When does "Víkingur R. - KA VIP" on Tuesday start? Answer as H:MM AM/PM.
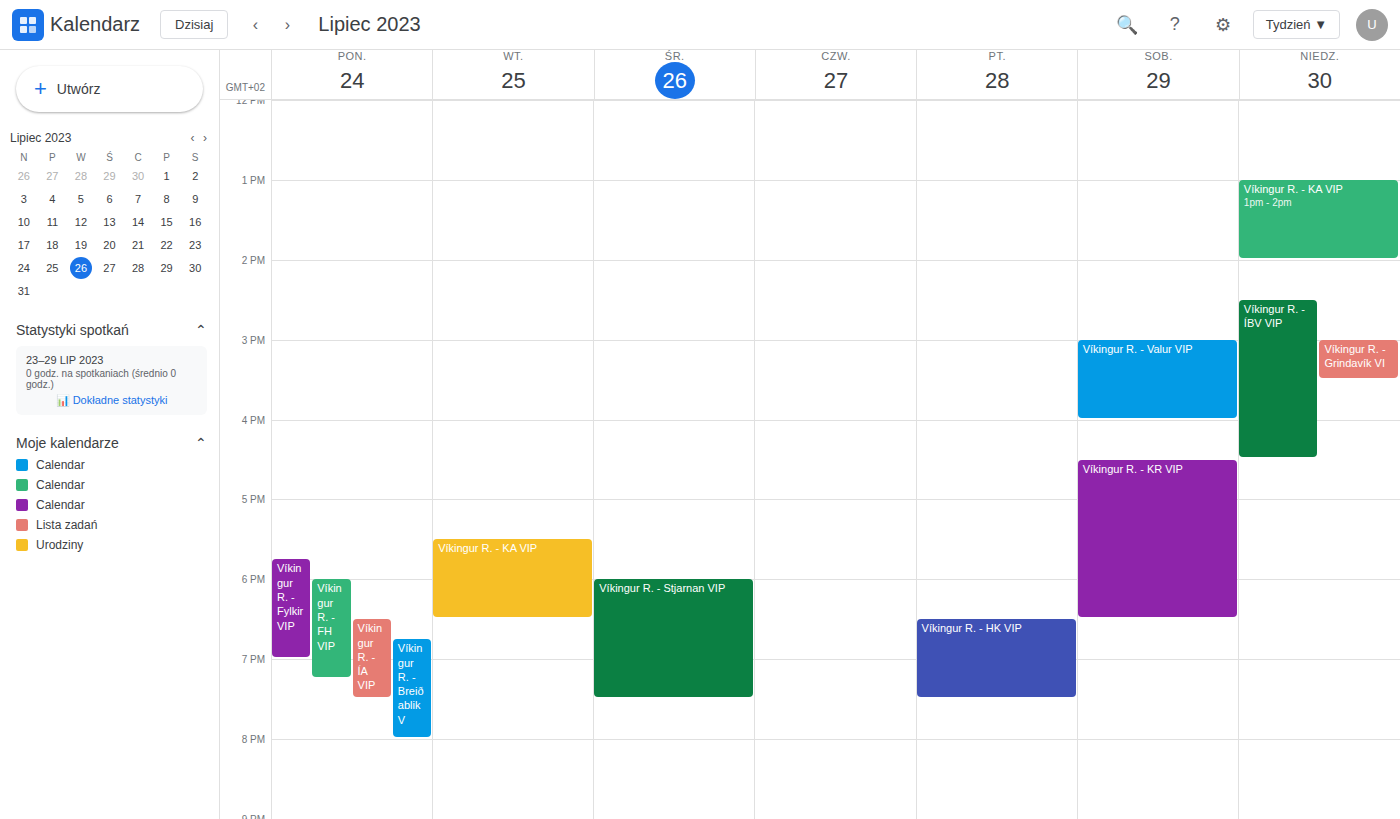
5:30 PM